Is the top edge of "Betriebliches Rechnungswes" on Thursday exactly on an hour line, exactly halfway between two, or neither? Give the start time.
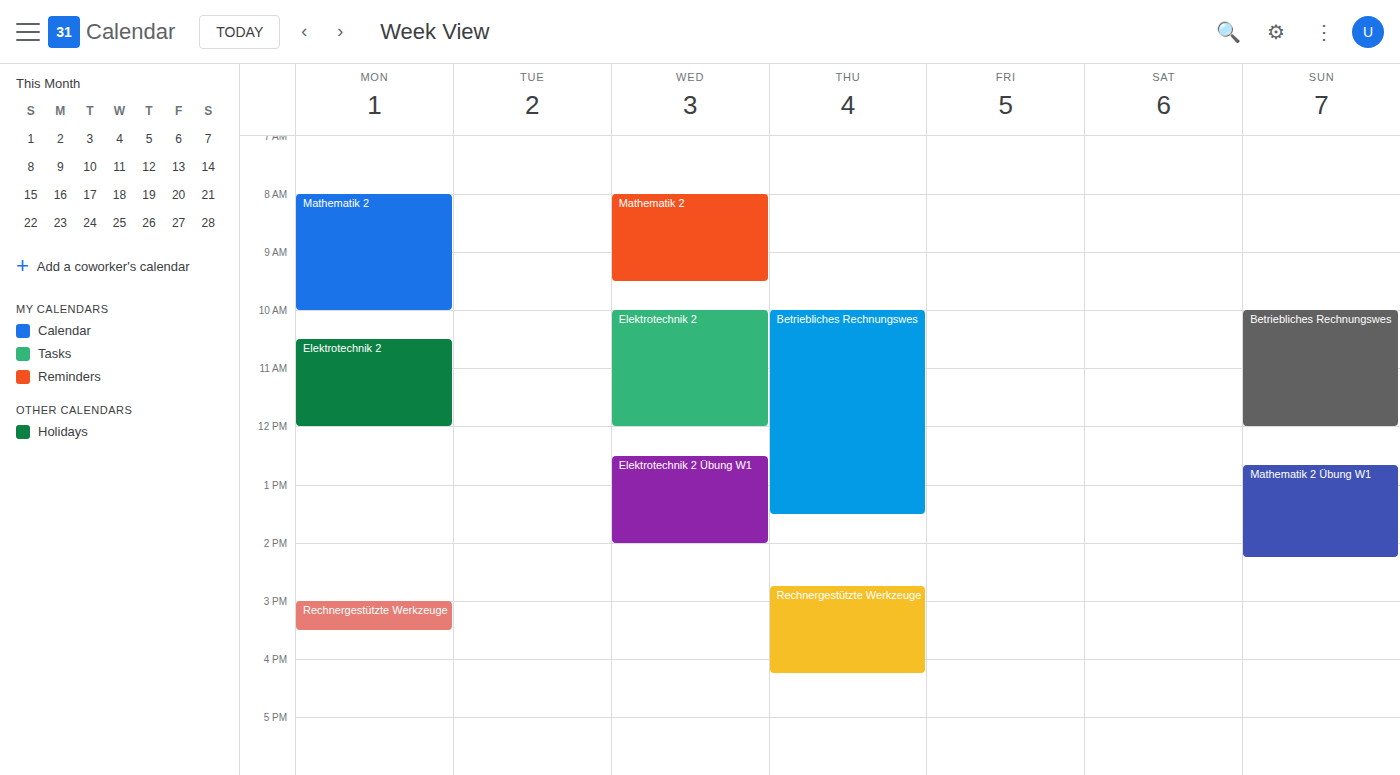
10:00 AM -- exactly on the 10 AM line.